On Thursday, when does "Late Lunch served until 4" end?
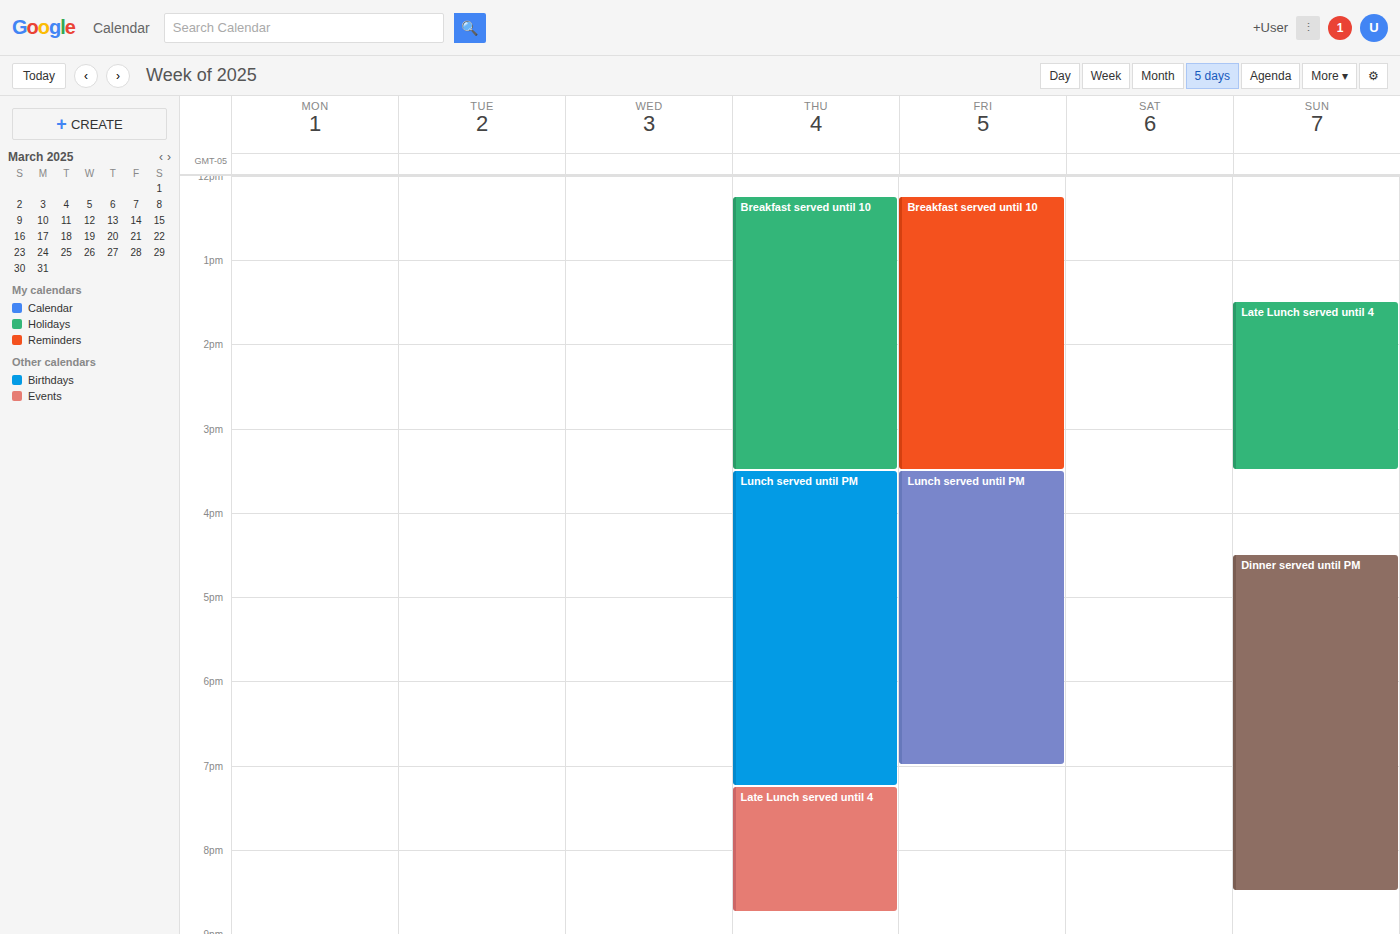
20:45